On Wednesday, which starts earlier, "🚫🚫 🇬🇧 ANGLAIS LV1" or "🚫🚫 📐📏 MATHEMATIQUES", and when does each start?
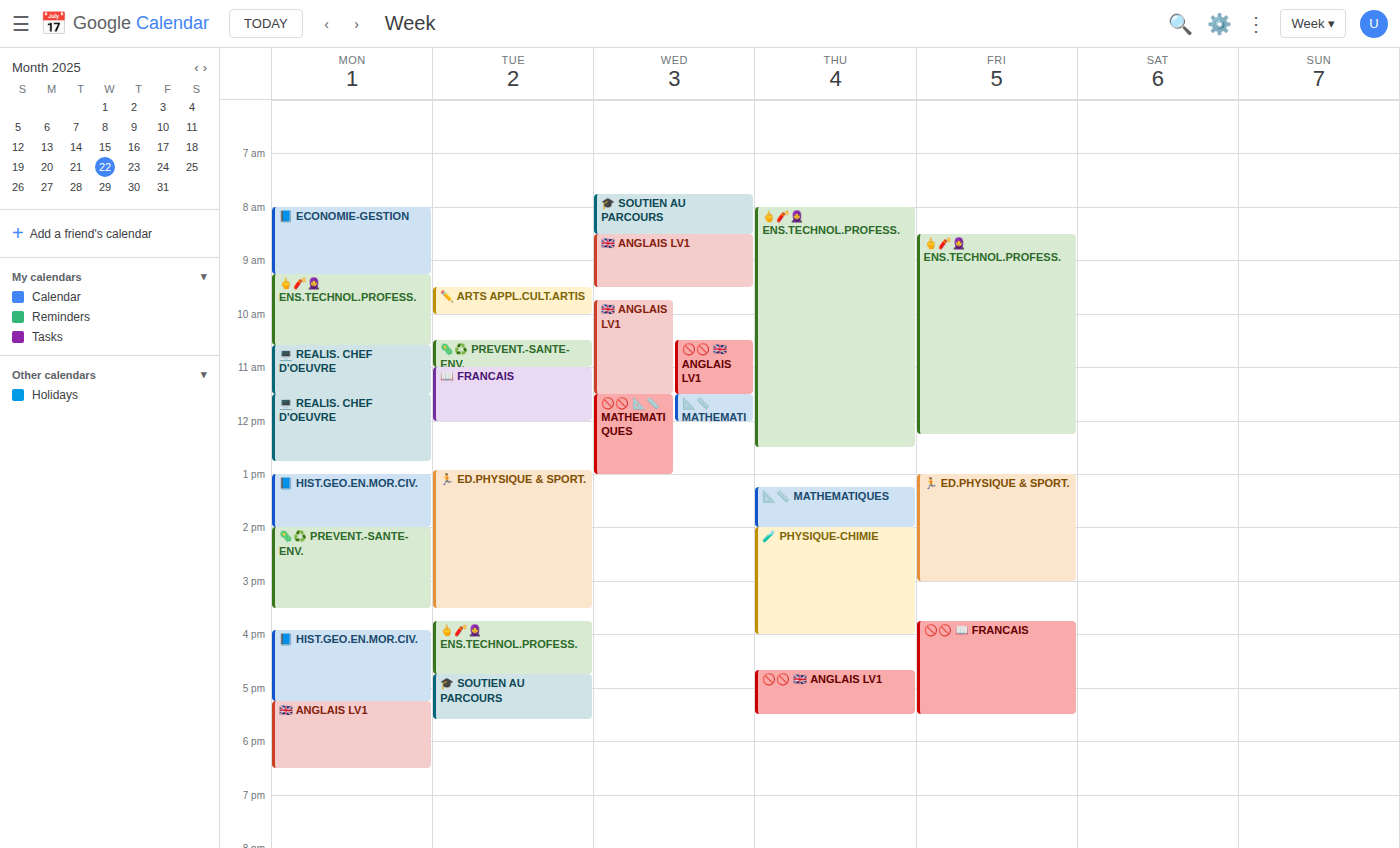
"🚫🚫 🇬🇧 ANGLAIS LV1" 10:30 AM; "🚫🚫 📐📏 MATHEMATIQUES" 11:30 AM.